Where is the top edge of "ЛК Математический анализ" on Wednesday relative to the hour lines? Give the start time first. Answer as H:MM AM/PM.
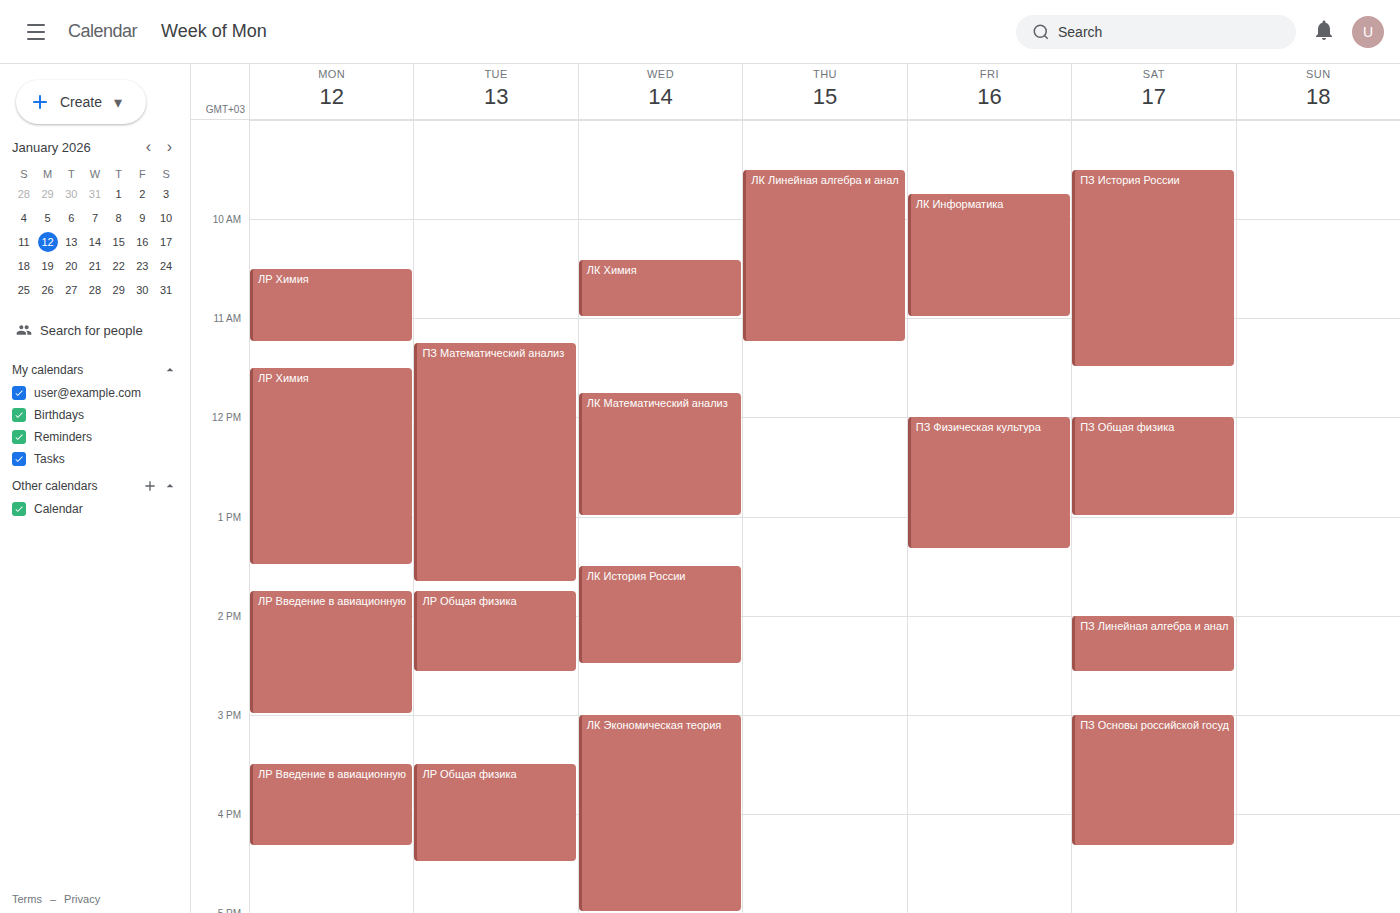
11:45 AM -- neither: three quarters of the way from the 11 AM line to the 12 PM line.